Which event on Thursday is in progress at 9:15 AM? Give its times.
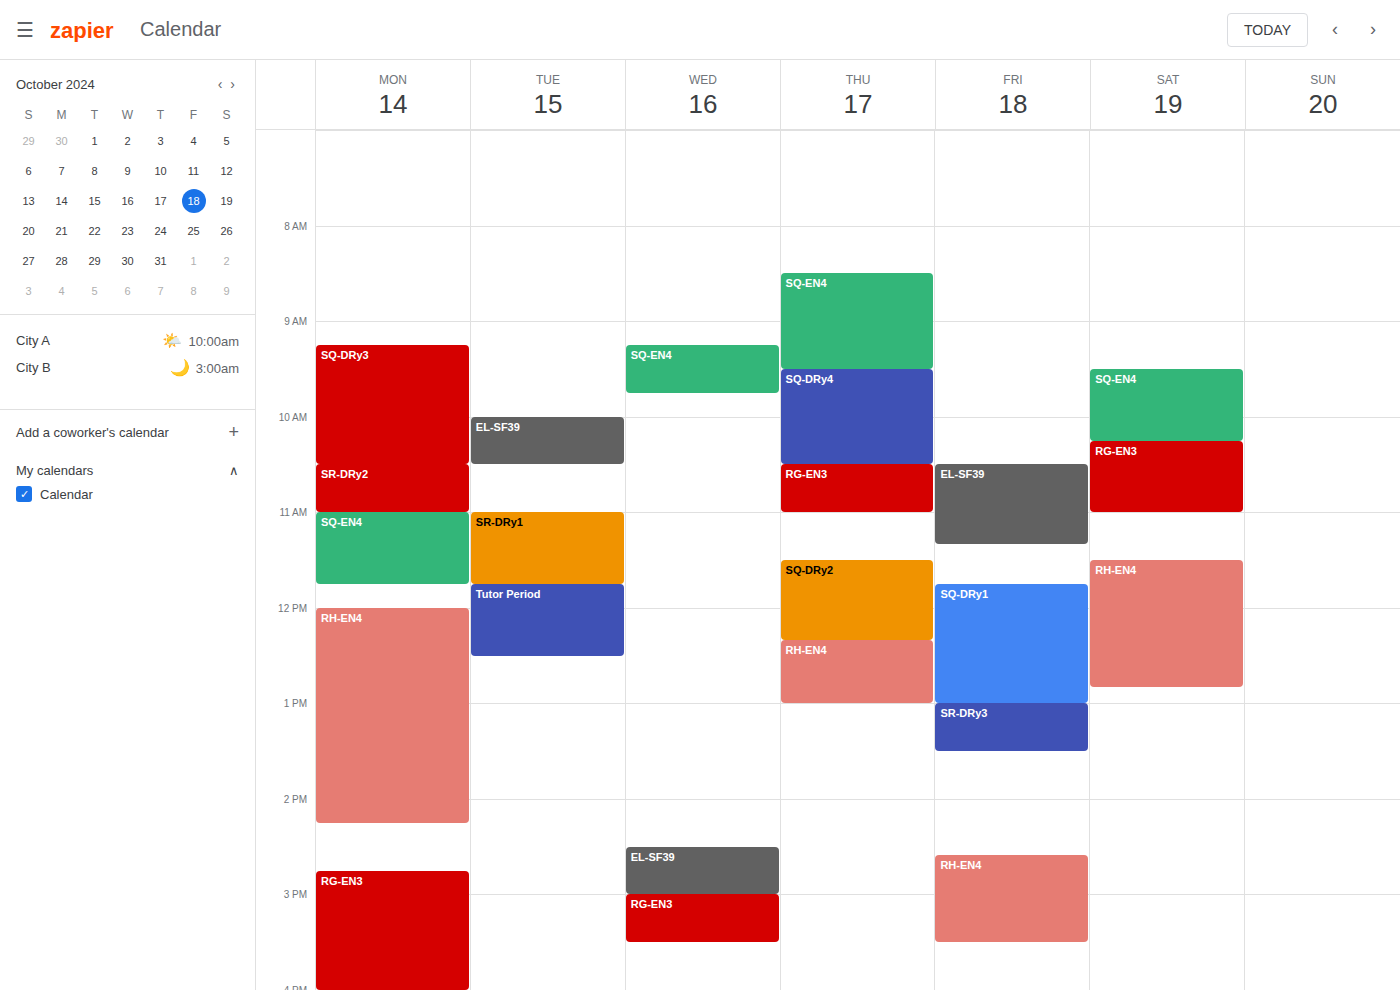
"SQ-EN4", 8:30 AM to 9:30 AM